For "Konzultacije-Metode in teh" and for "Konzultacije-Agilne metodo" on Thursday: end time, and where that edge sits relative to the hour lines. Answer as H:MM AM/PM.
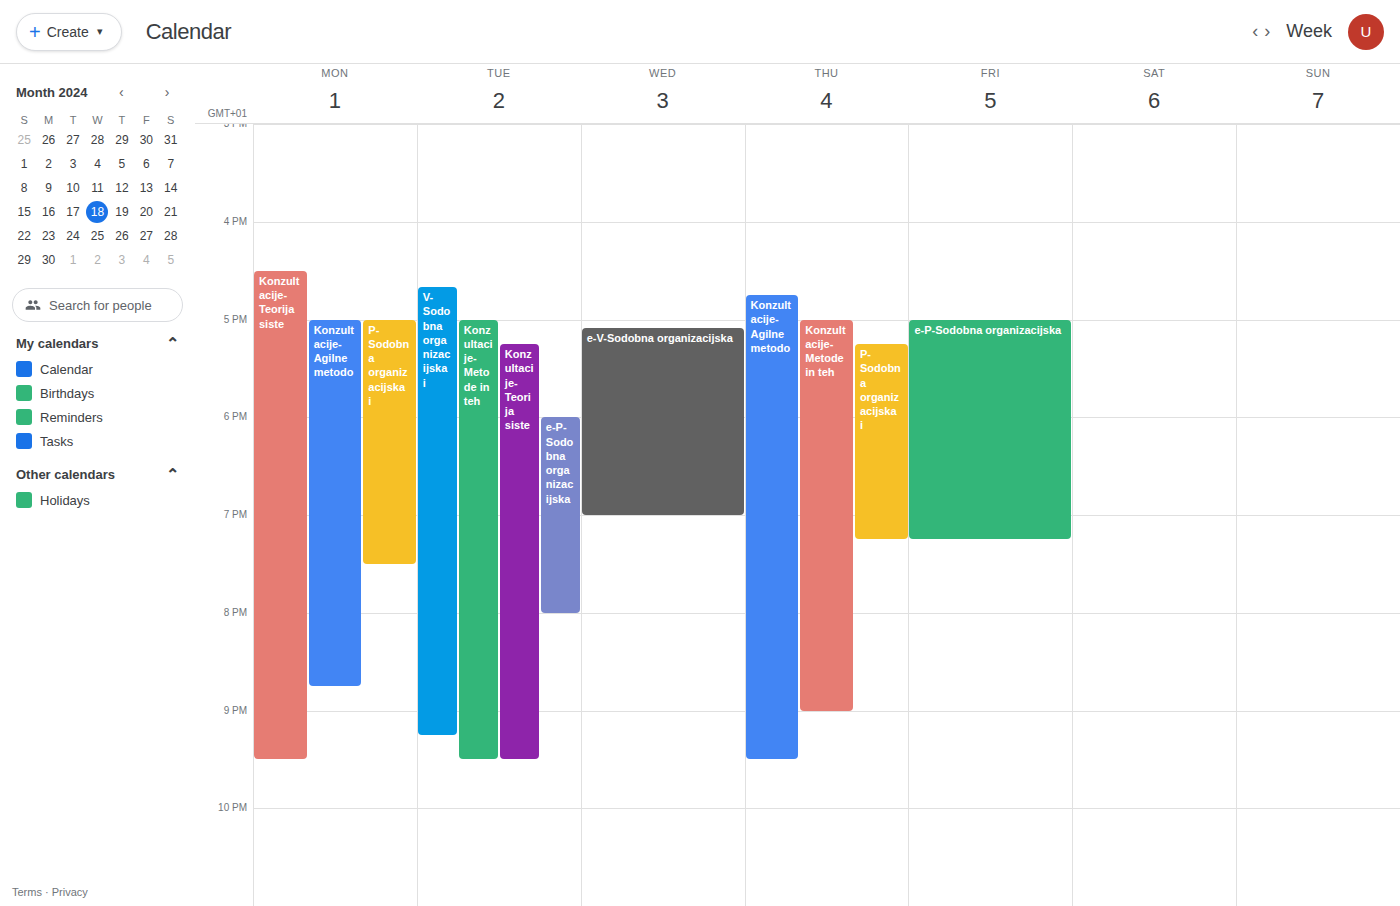
"Konzultacije-Metode in teh": 9:00 PM, exactly on the 9 PM line. "Konzultacije-Agilne metodo": 9:30 PM, halfway between the 9 PM and 10 PM lines.